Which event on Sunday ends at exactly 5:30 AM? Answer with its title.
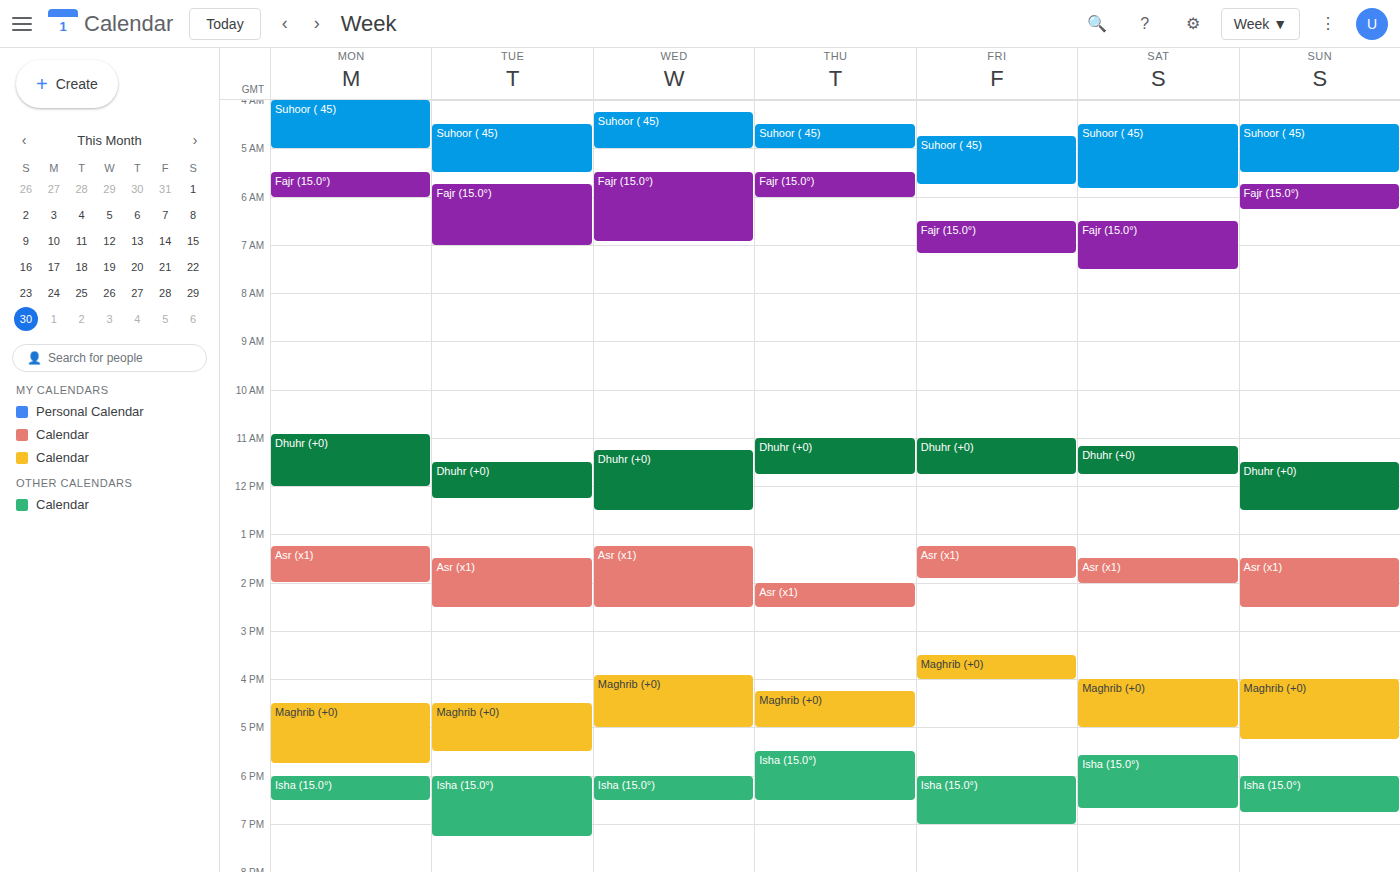
"Suhoor ( 45)"